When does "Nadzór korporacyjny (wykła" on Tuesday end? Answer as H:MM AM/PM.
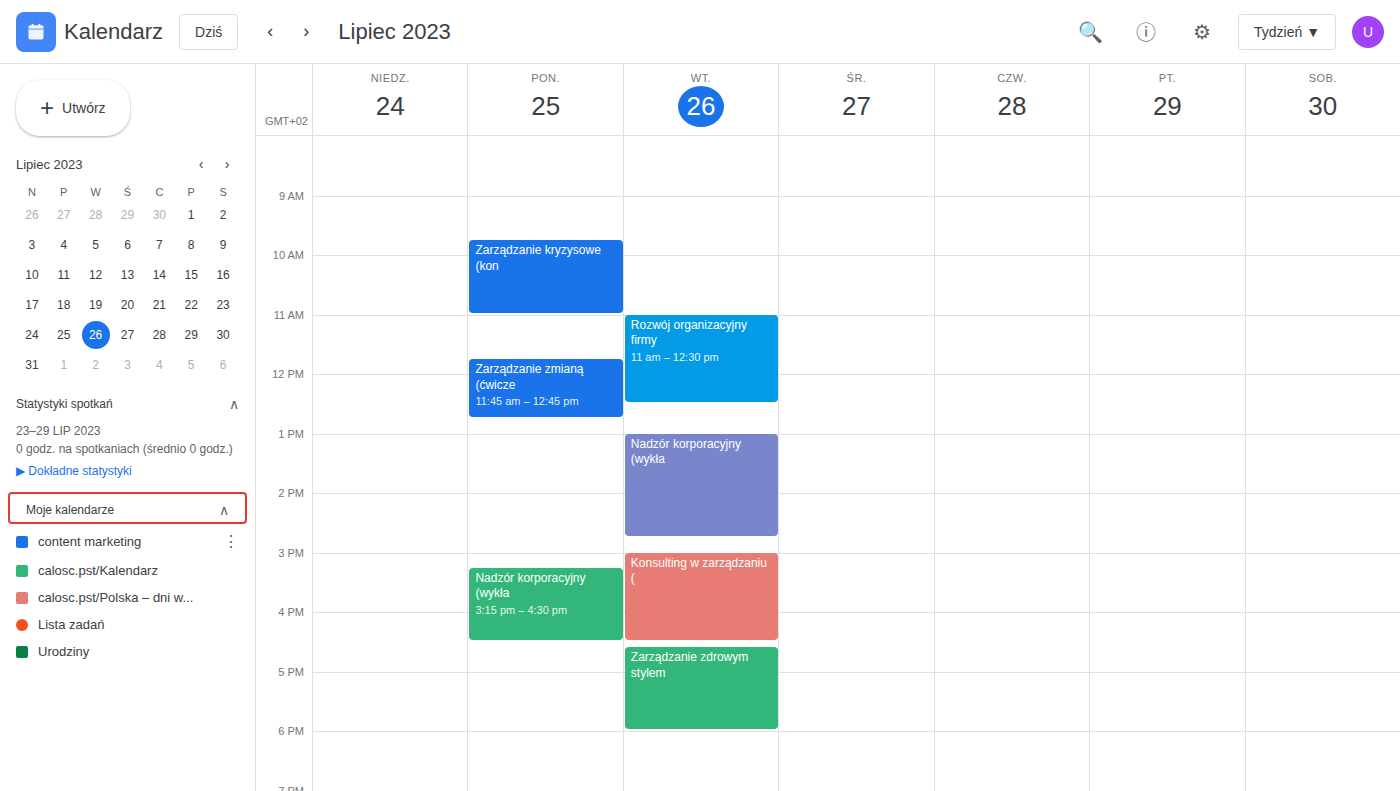
2:45 PM